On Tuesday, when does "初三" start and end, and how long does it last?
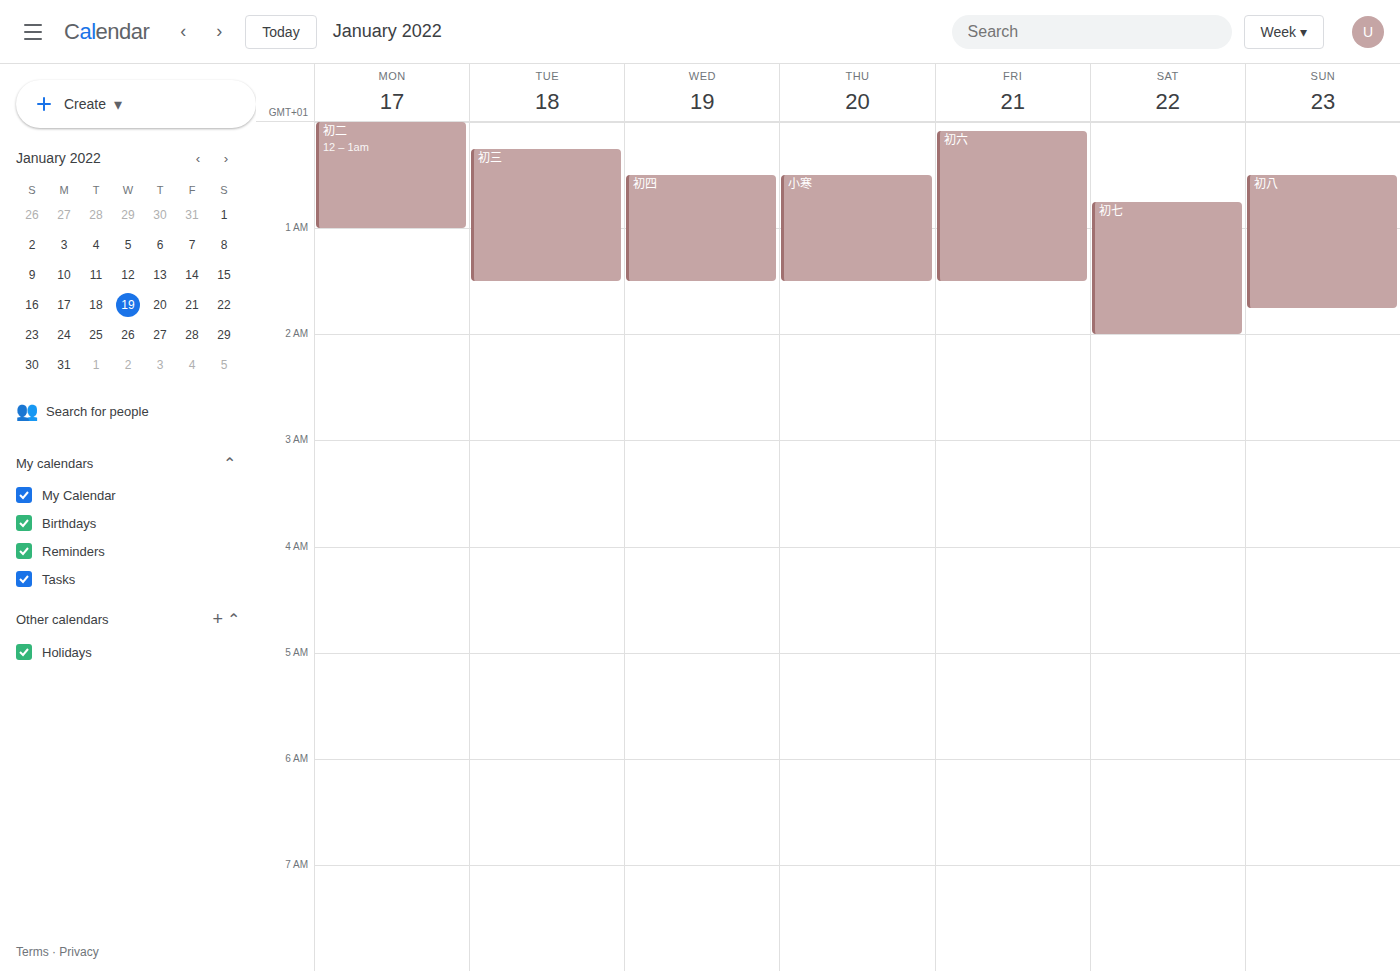
00:15 to 01:30, 1 hour 15 minutes